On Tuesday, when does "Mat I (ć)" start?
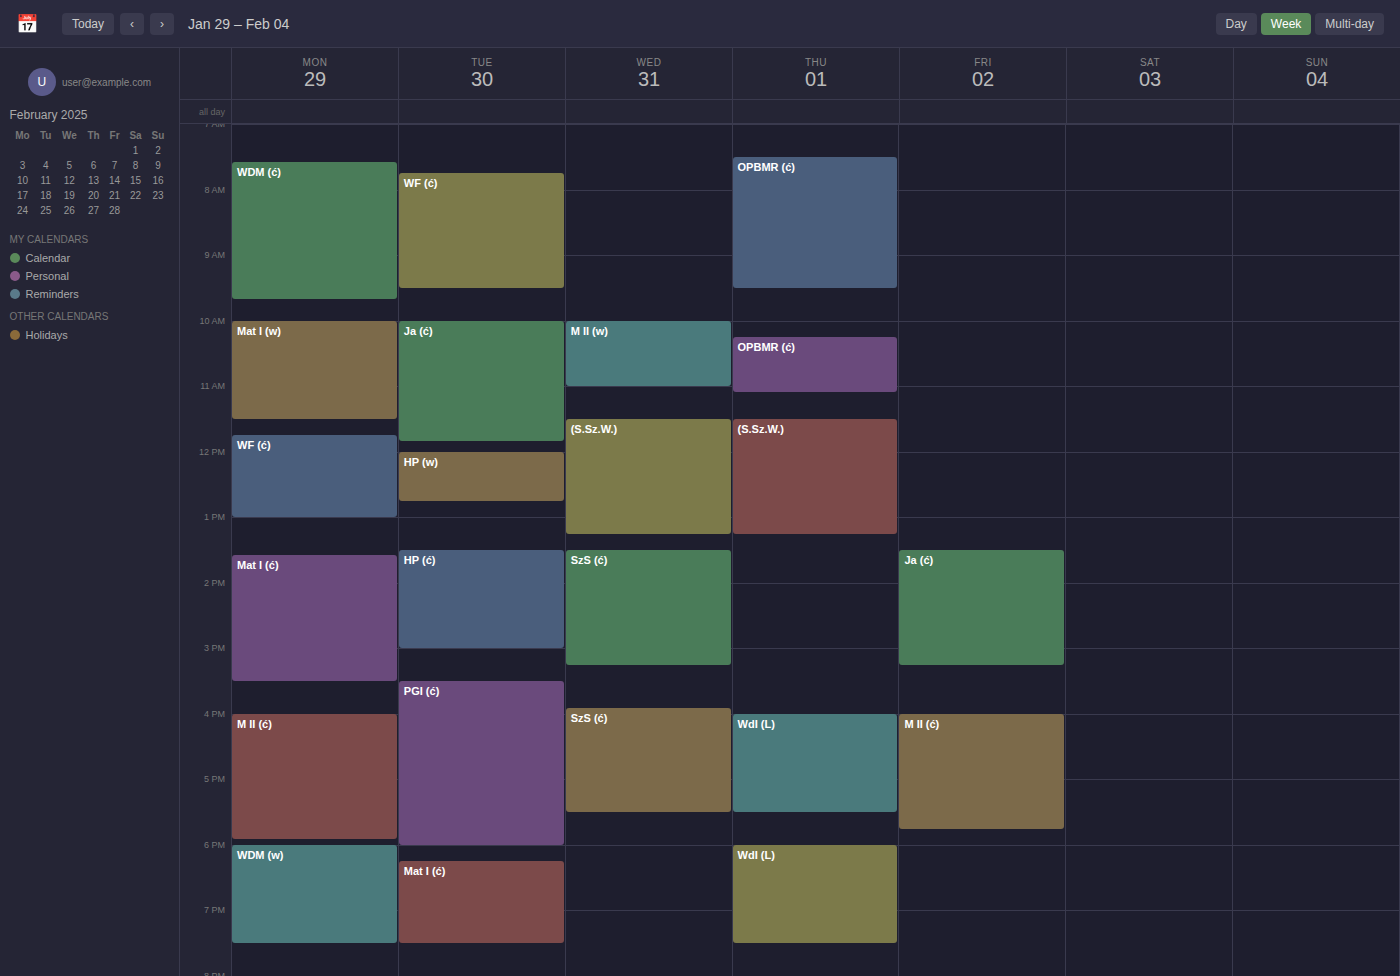
6:15 PM